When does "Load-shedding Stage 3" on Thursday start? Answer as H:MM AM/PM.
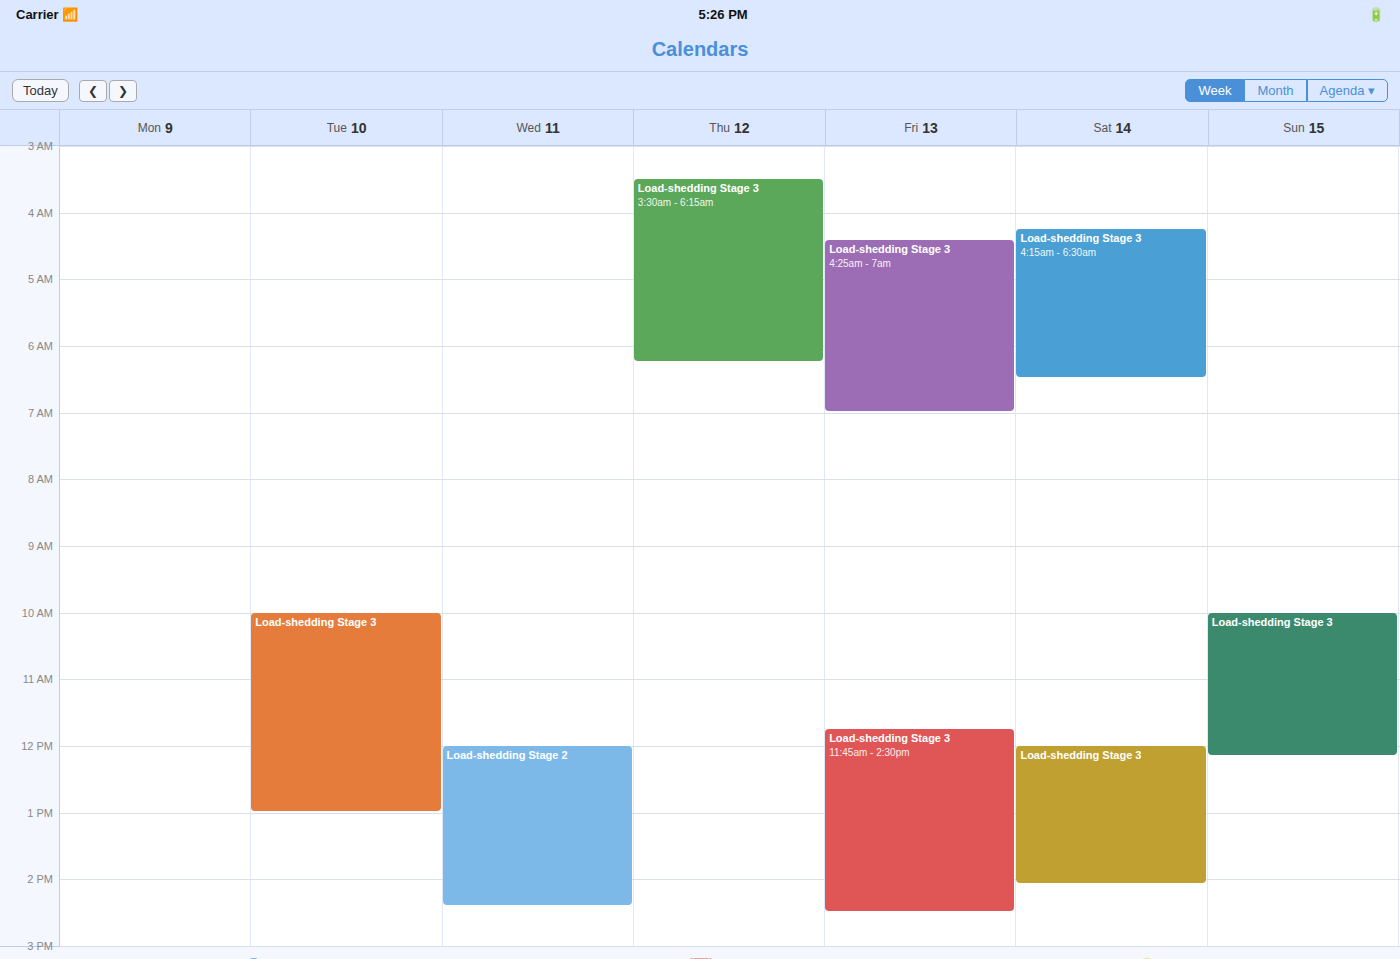
3:30 AM